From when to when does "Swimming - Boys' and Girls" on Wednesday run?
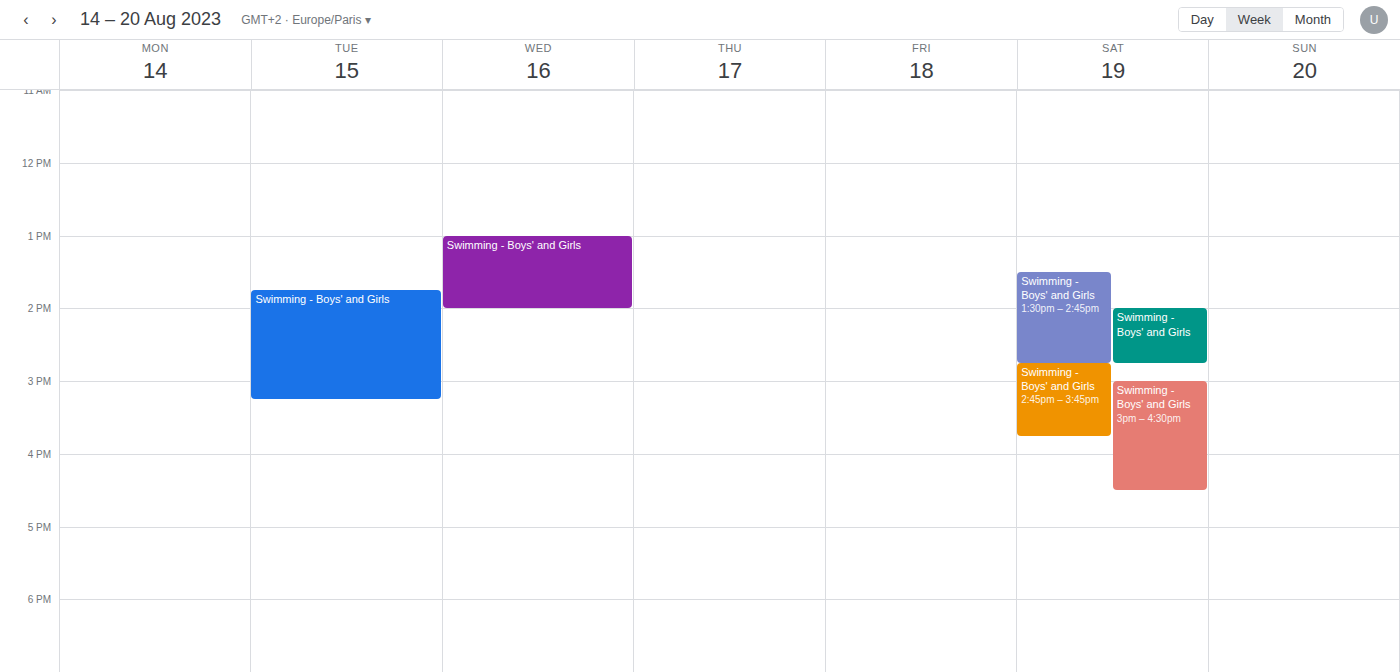
1:00 PM to 2:00 PM